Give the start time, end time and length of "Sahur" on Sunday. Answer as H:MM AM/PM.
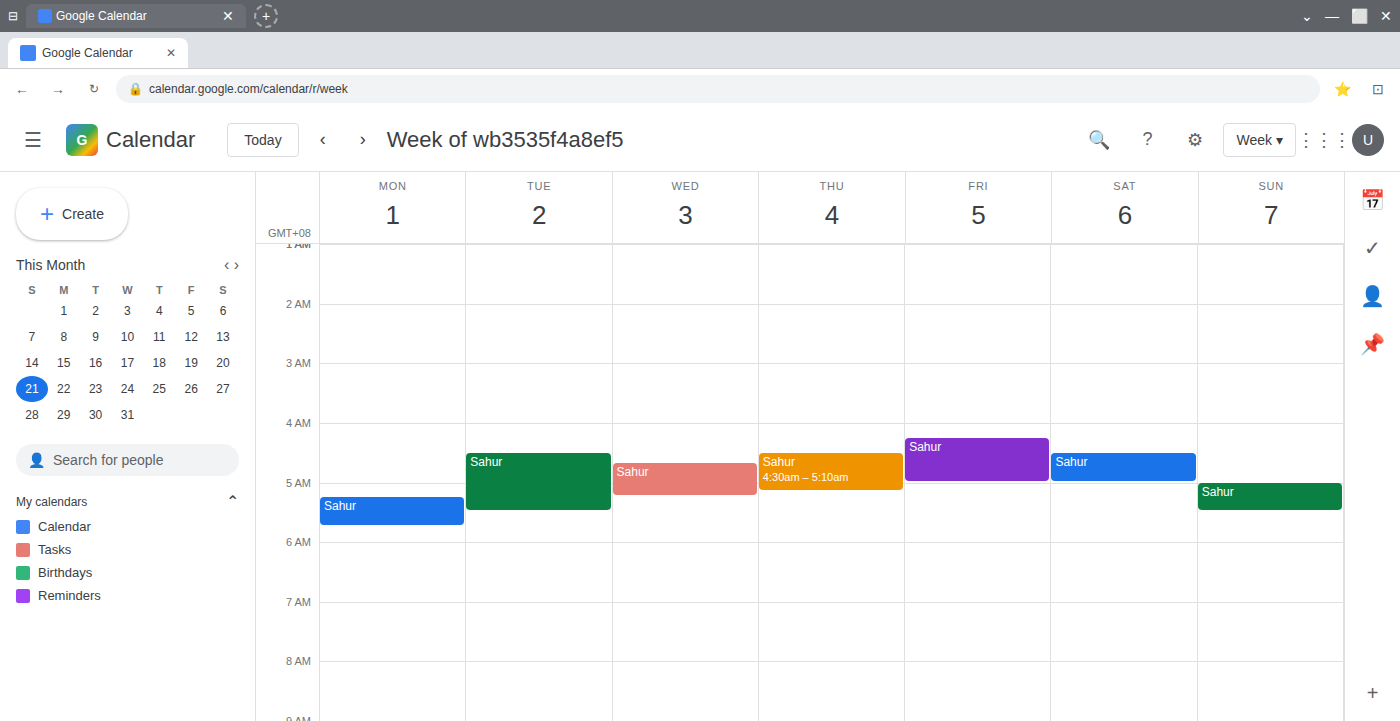
5:00 AM to 5:30 AM, 30 minutes